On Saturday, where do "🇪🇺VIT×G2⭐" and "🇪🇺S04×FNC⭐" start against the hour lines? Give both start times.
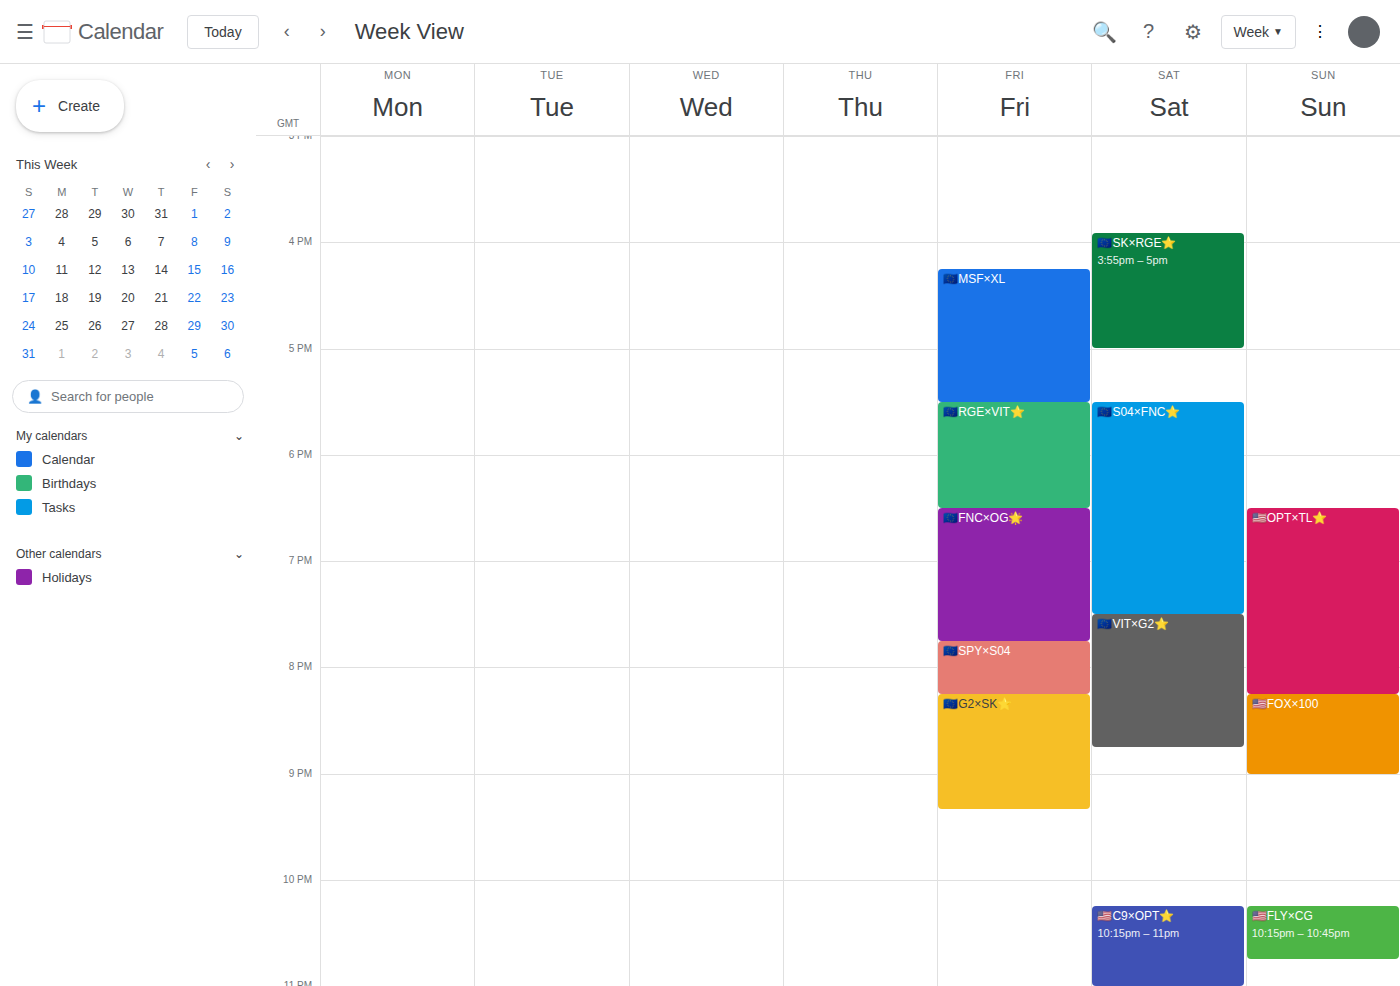
"🇪🇺VIT×G2⭐": 7:30 PM, halfway between the 7 PM and 8 PM lines. "🇪🇺S04×FNC⭐": 5:30 PM, halfway between the 5 PM and 6 PM lines.